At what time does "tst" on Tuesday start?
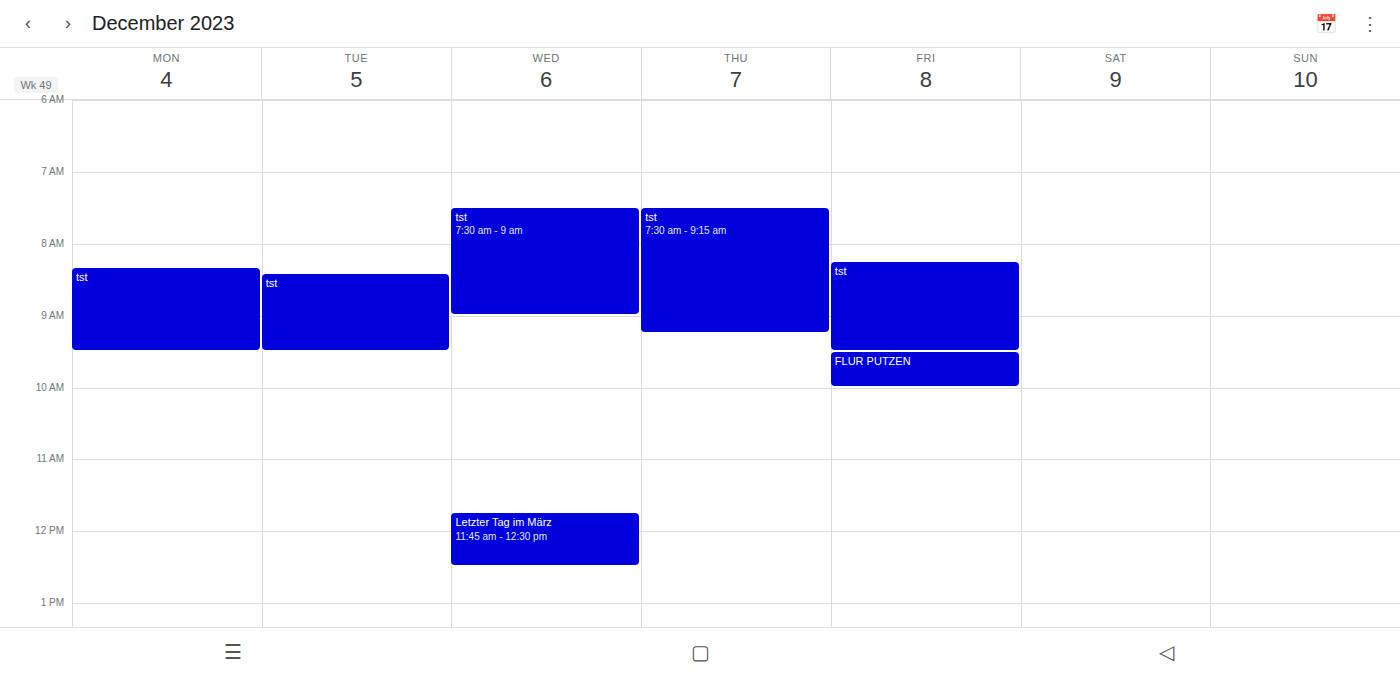
8:25 AM